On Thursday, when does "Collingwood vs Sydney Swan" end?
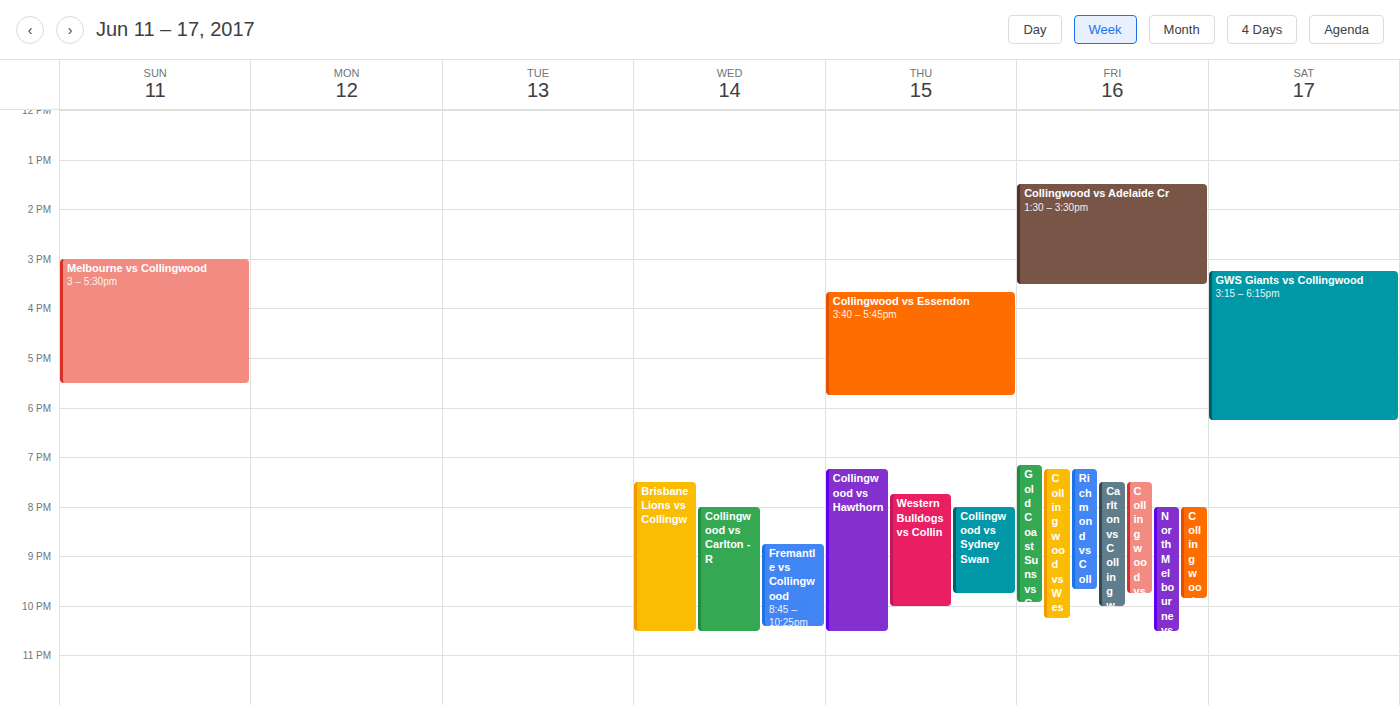
9:45 PM